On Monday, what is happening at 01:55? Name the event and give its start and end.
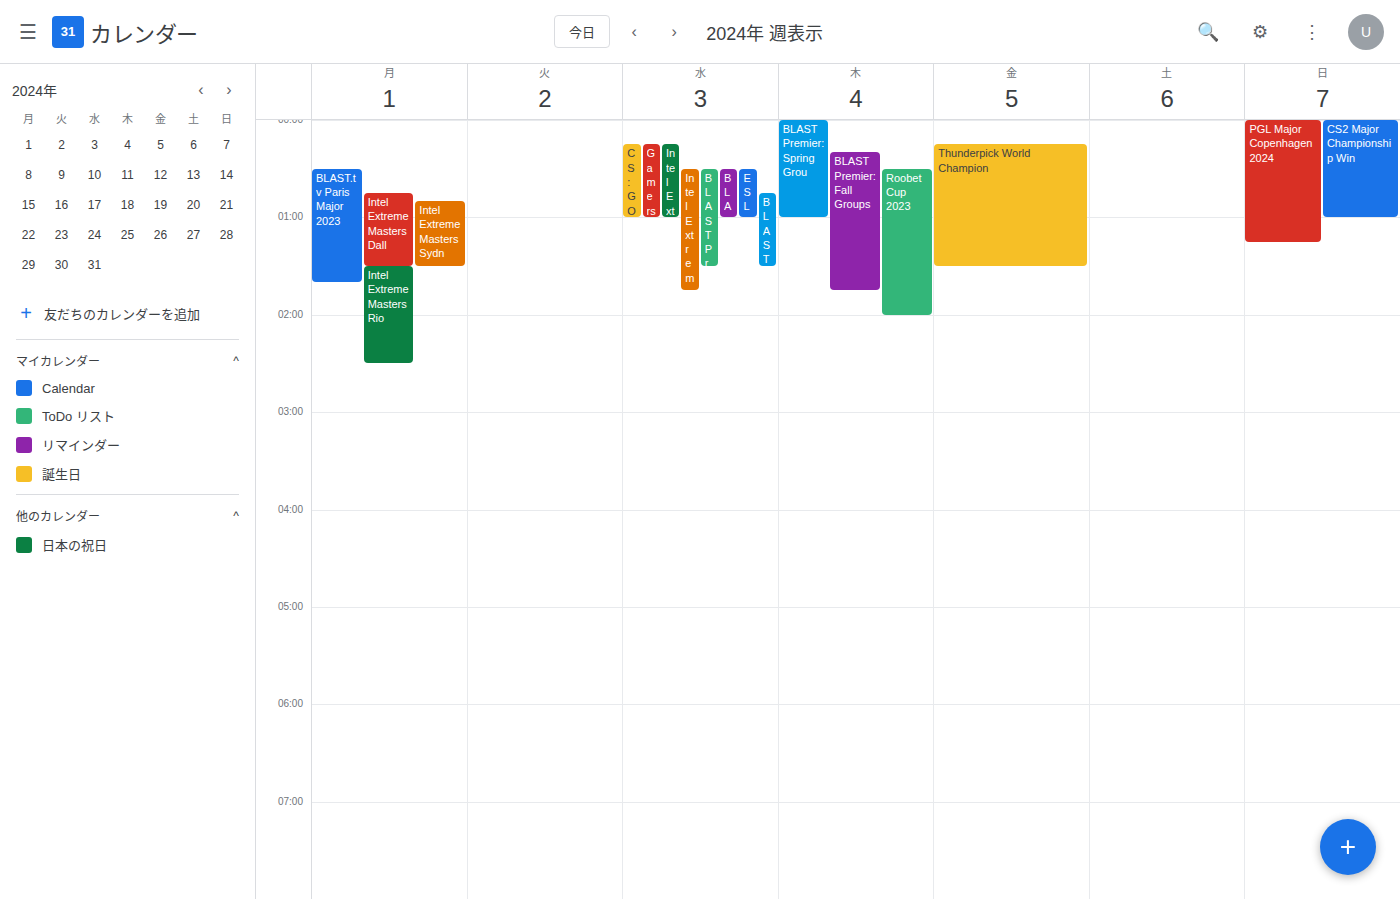
"Intel Extreme Masters Rio", 01:30 to 02:30